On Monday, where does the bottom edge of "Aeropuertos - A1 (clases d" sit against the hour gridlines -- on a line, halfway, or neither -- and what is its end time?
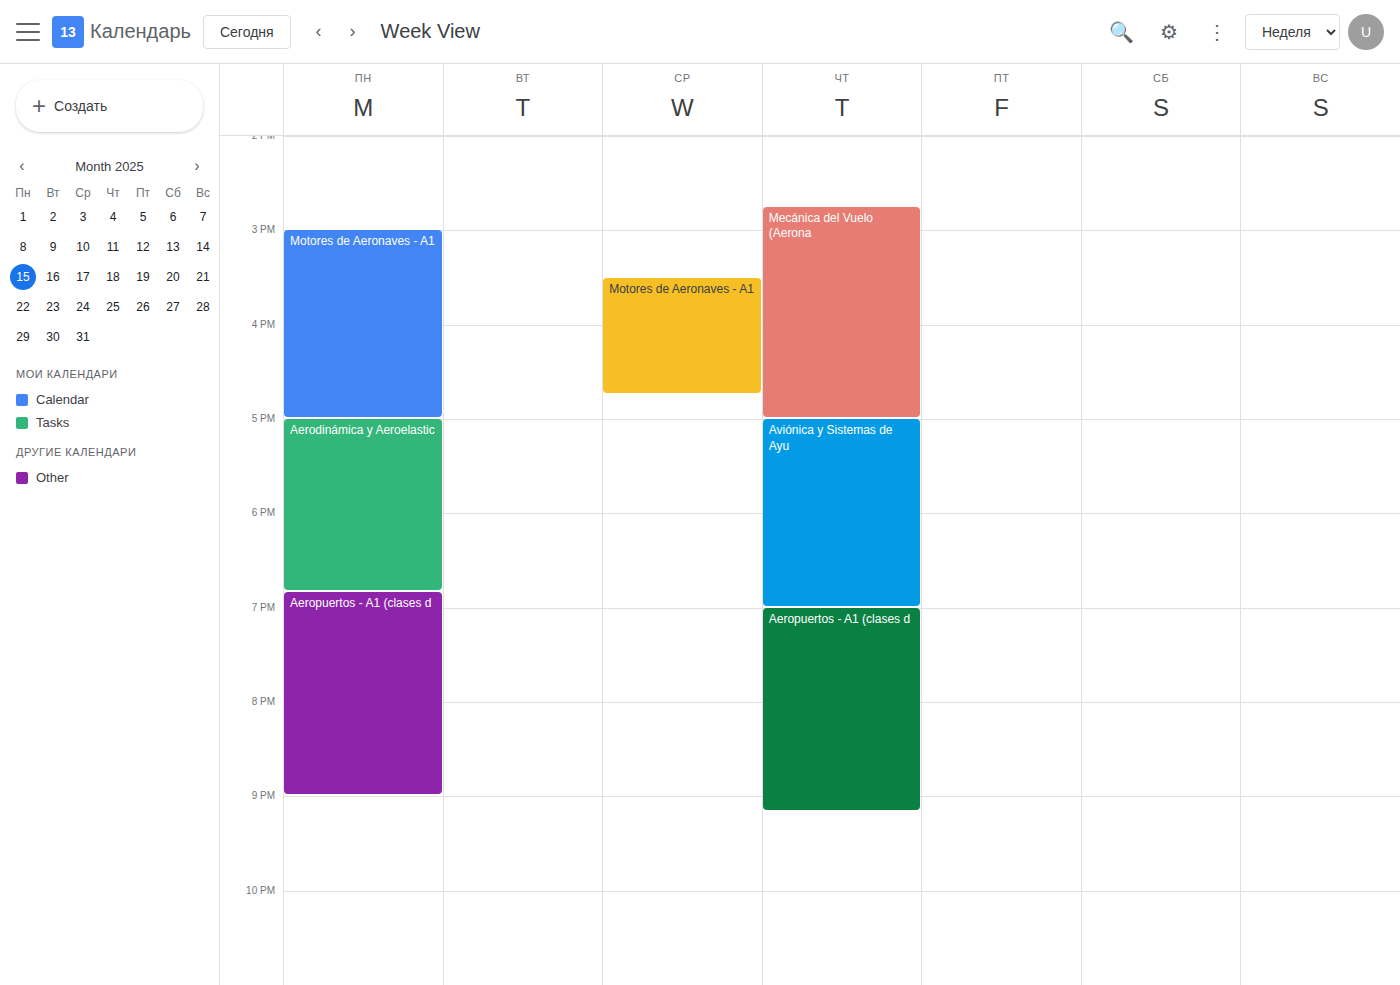
9:00 PM -- exactly on the 9 PM line.